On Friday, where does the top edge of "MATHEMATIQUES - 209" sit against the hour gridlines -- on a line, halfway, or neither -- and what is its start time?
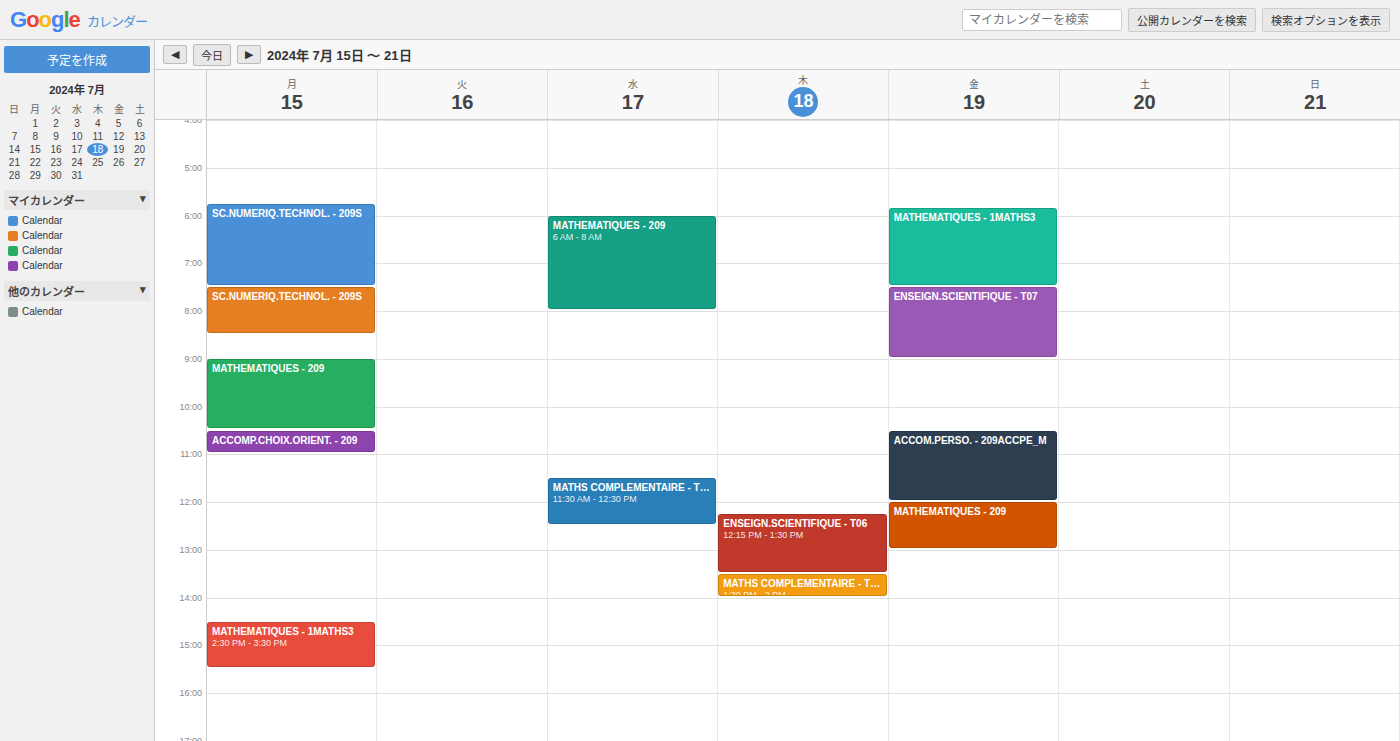
12:00 PM -- exactly on the 12 PM line.